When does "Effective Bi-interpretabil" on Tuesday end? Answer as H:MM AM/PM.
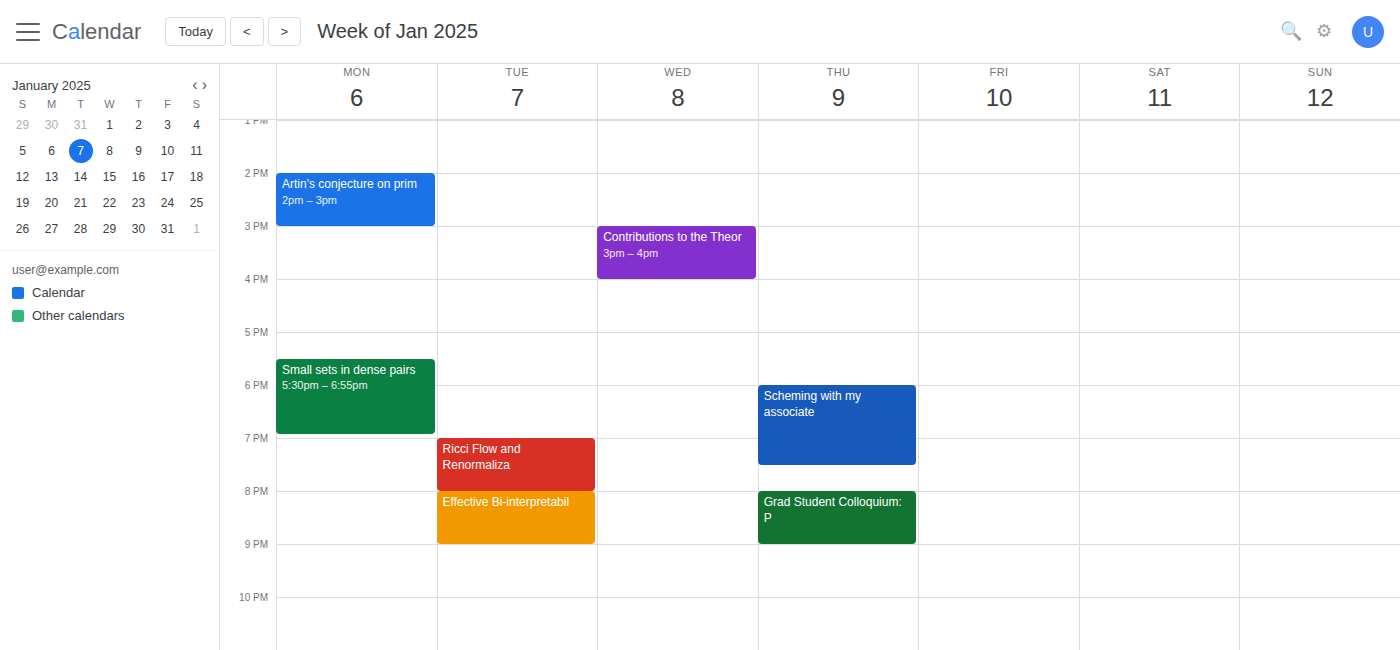
9:00 PM